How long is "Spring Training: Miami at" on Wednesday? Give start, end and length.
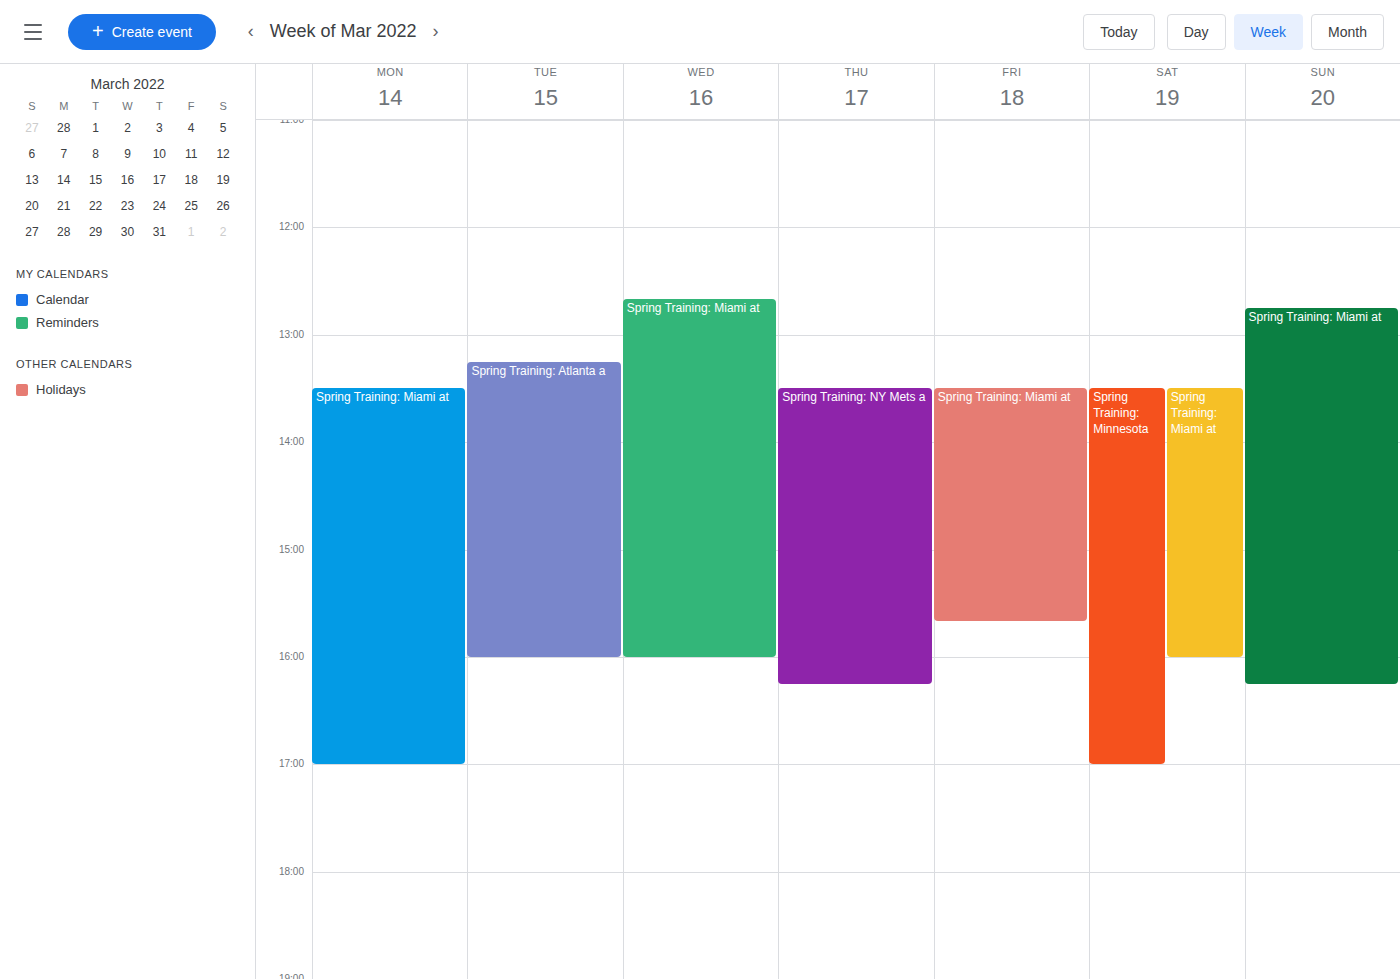
12:40 PM to 4:00 PM, 3 hours 20 minutes